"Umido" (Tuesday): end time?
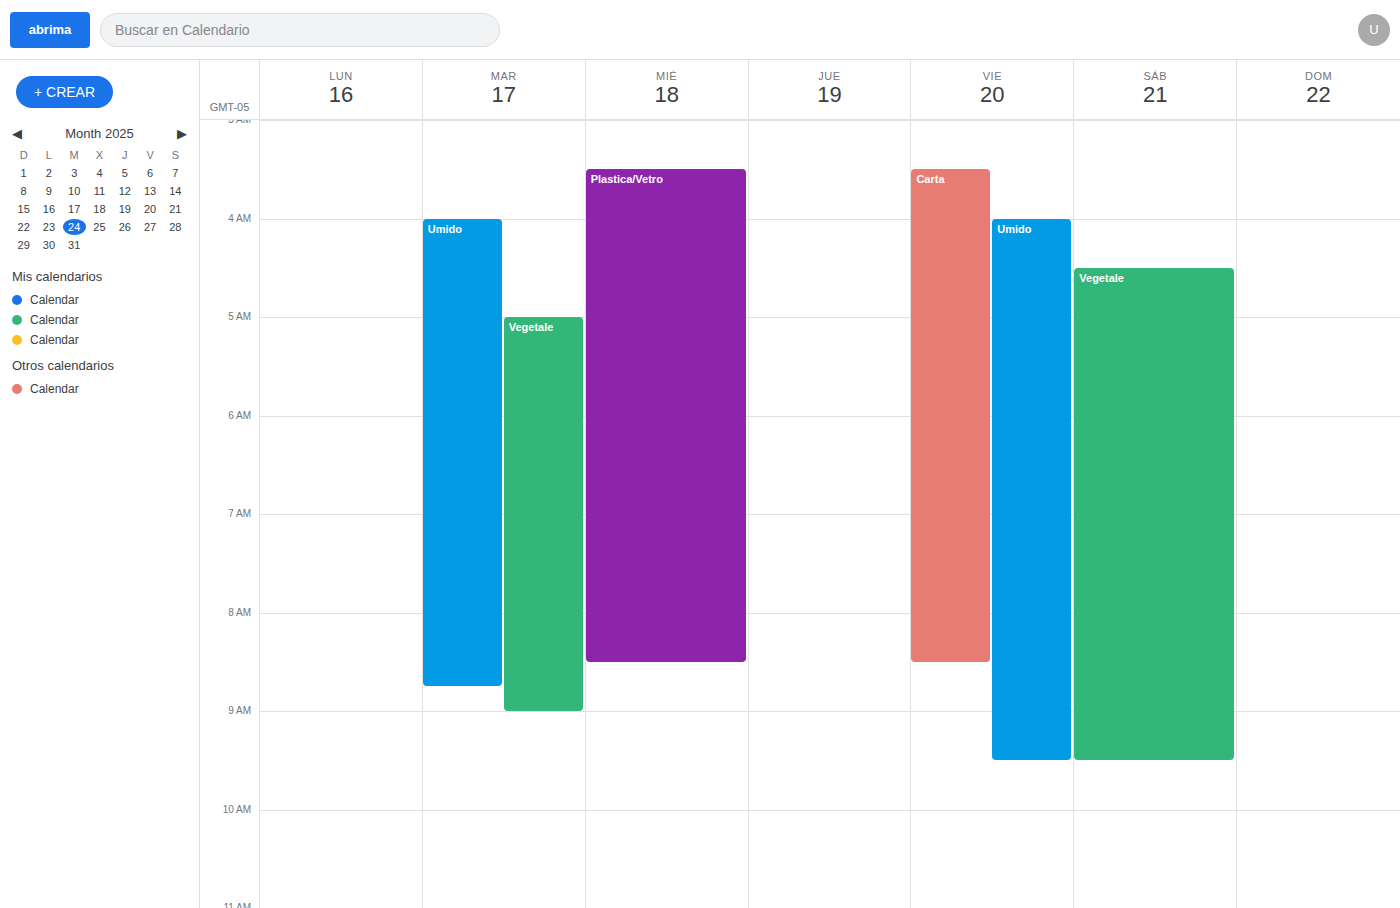
08:45